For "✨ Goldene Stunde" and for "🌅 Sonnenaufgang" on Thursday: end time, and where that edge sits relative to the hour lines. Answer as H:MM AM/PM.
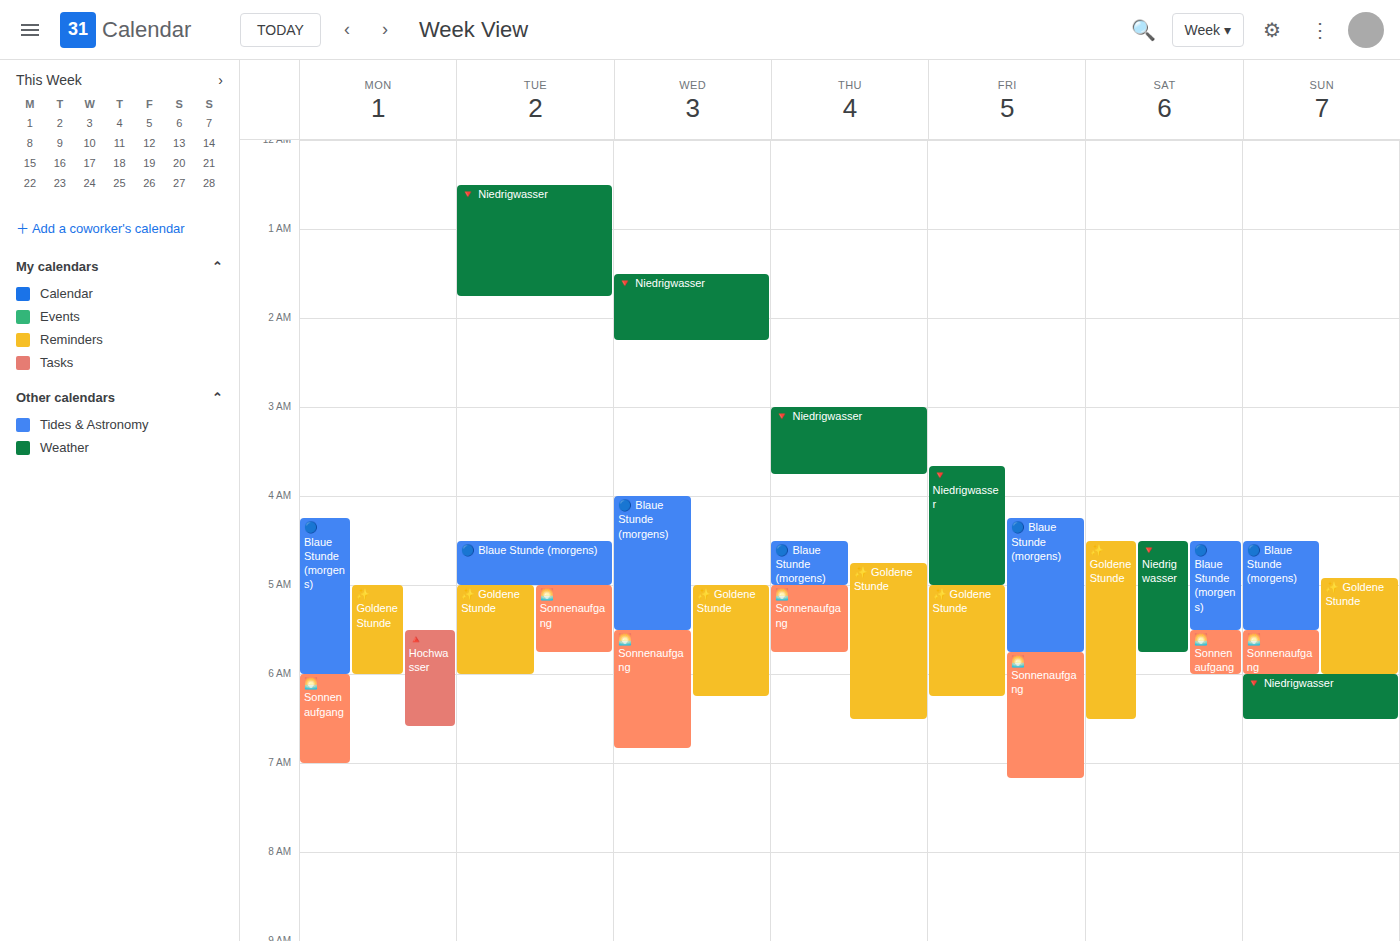
"✨ Goldene Stunde": 6:30 AM, halfway between the 6 AM and 7 AM lines. "🌅 Sonnenaufgang": 5:45 AM, neither: three quarters of the way from the 5 AM line to the 6 AM line.